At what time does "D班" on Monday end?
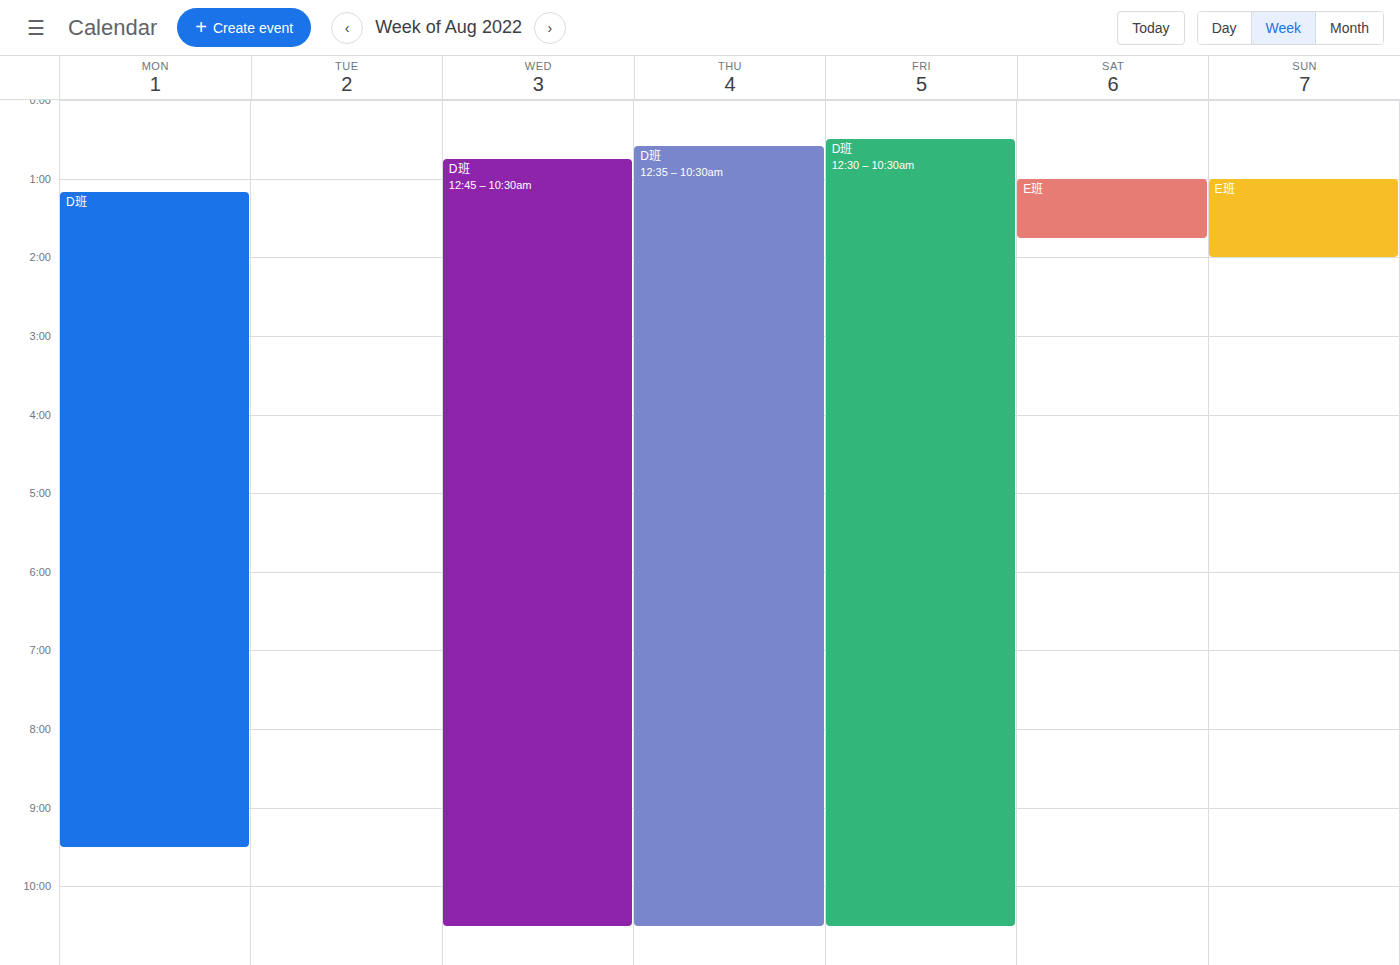
9:30 AM